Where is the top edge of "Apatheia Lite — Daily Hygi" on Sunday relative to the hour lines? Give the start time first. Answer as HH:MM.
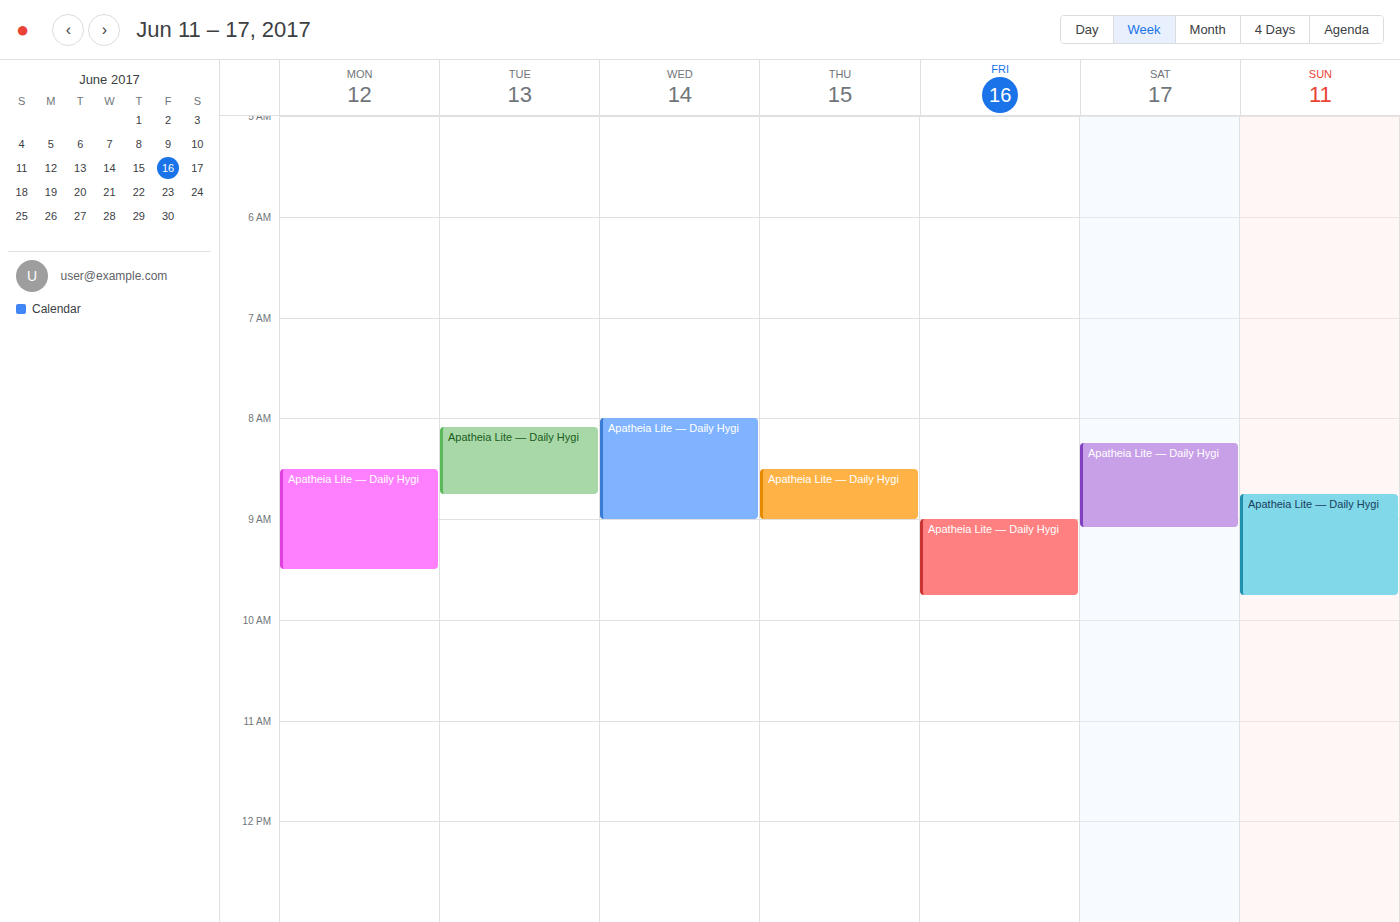
08:45 -- neither: three quarters of the way from the 08:00 line to the 09:00 line.